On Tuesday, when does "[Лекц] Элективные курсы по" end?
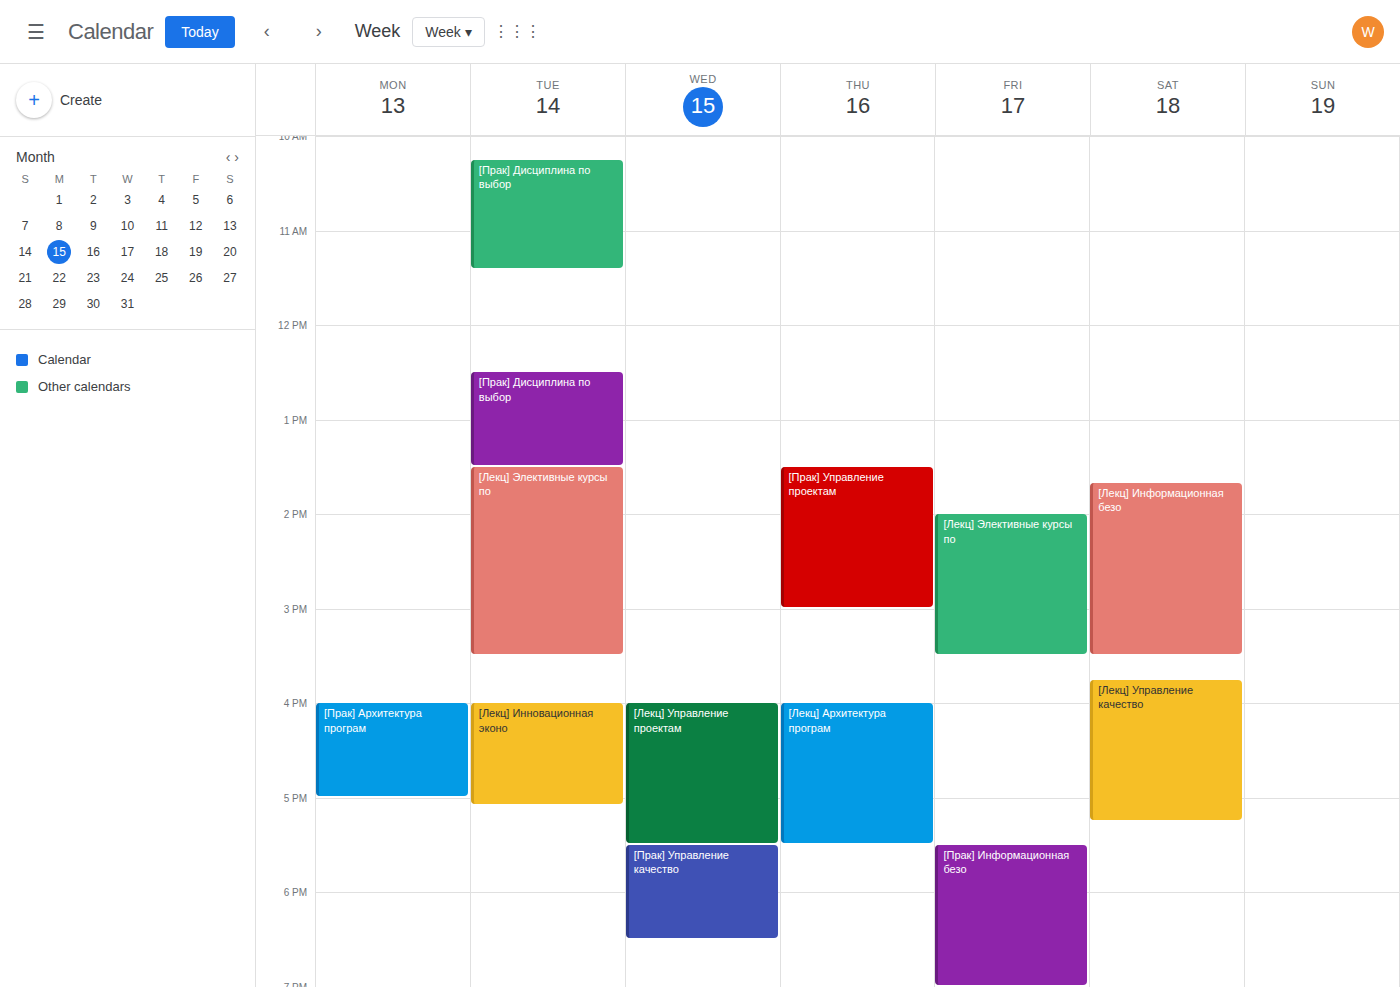
3:30 PM